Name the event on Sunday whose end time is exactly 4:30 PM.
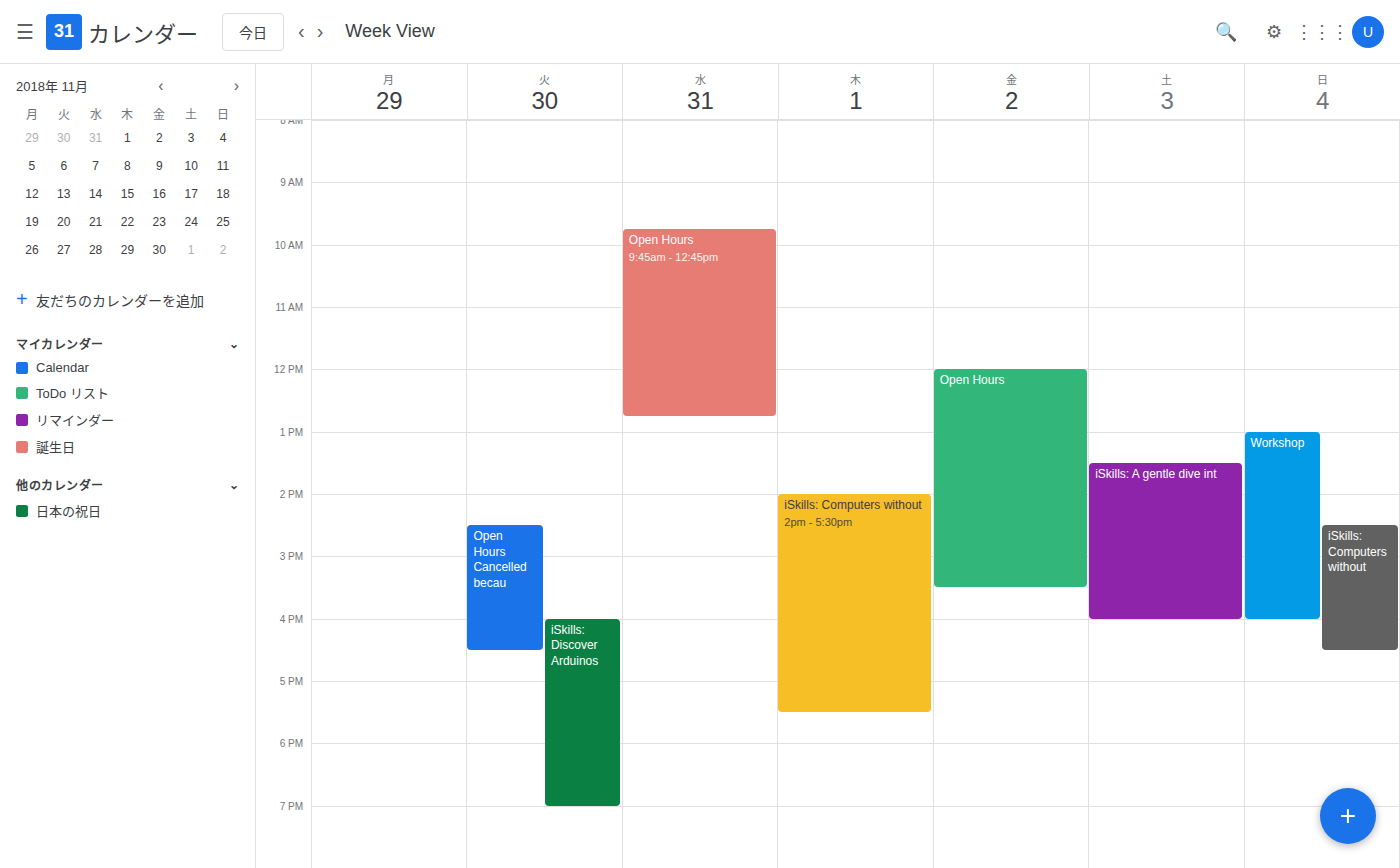
"iSkills: Computers without"